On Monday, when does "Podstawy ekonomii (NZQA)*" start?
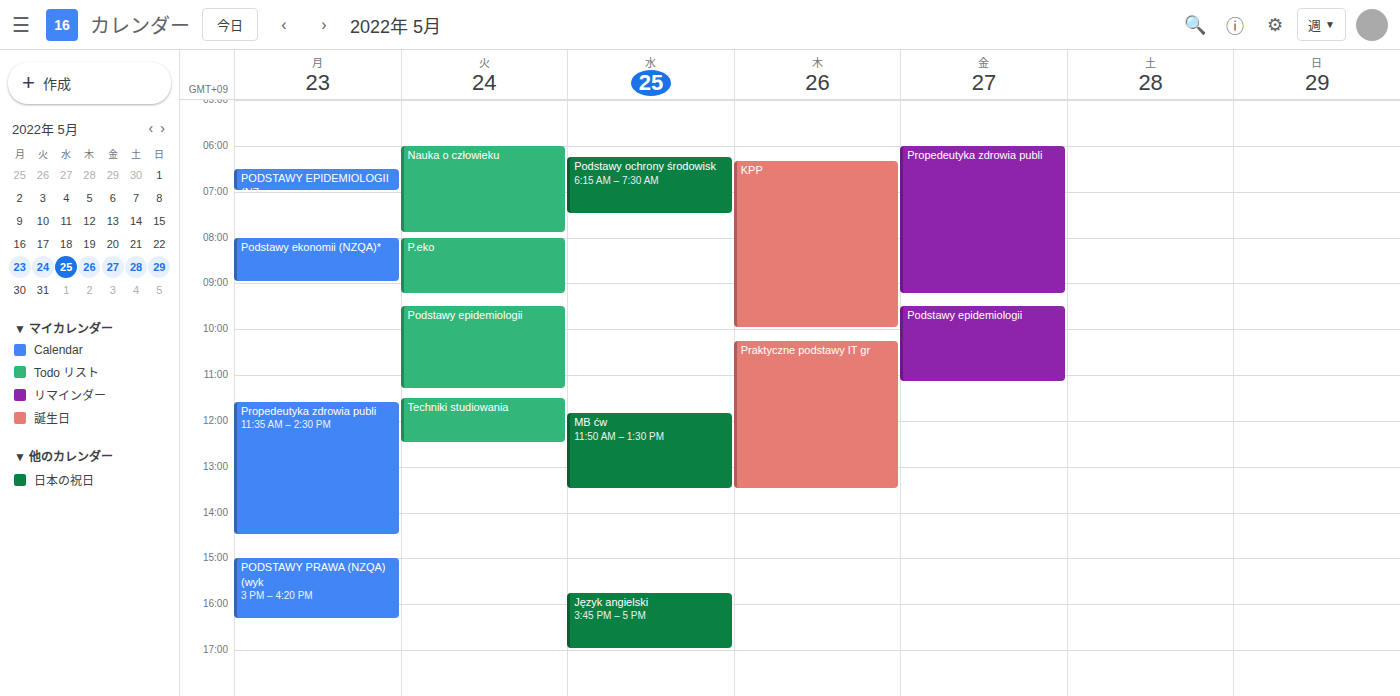
8:00 AM